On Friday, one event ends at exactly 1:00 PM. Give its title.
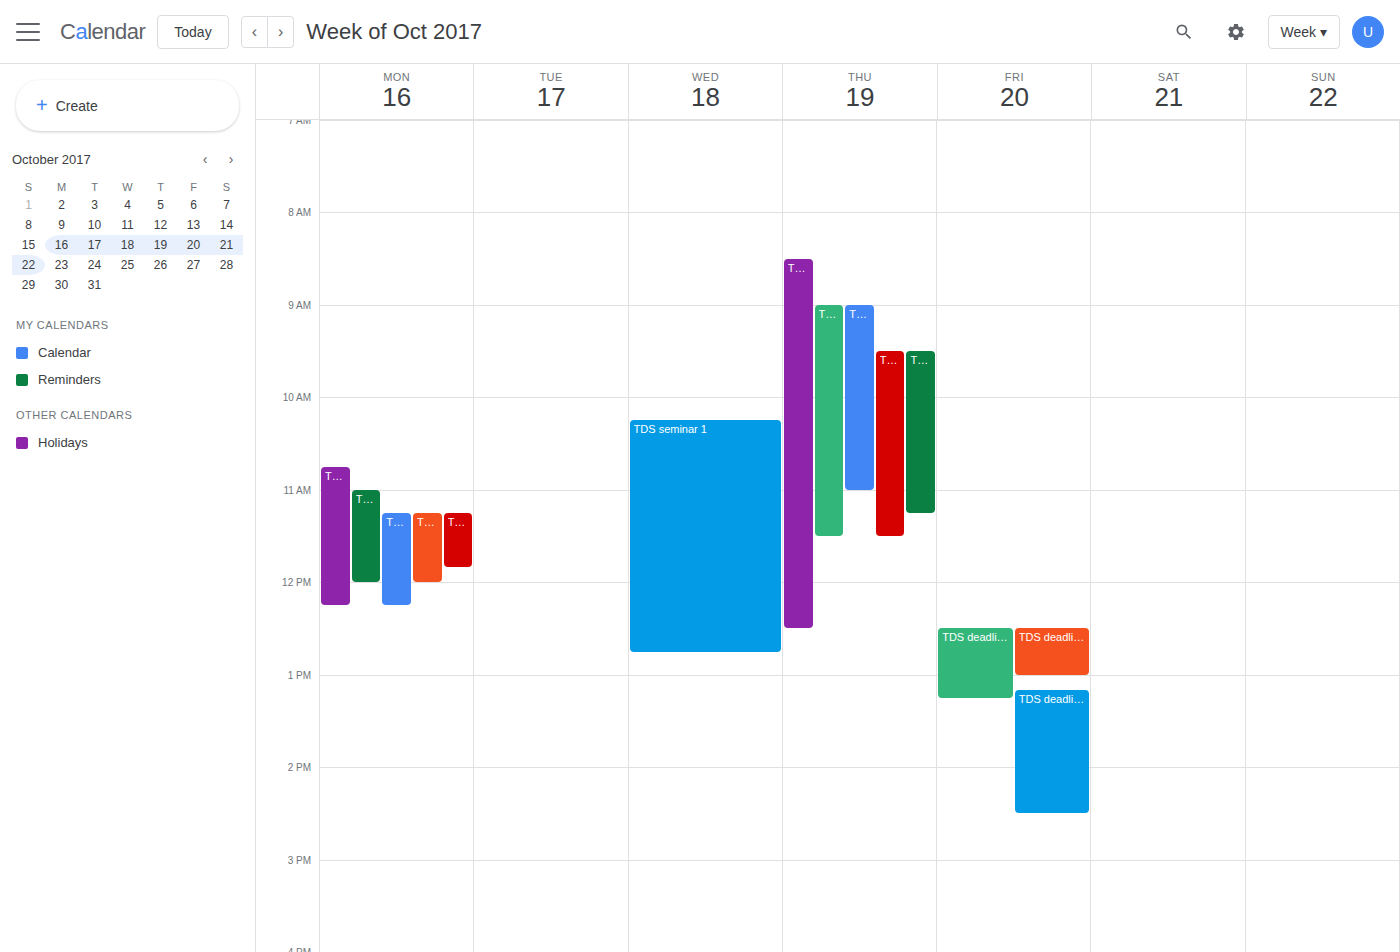
"TDS deadline 1"